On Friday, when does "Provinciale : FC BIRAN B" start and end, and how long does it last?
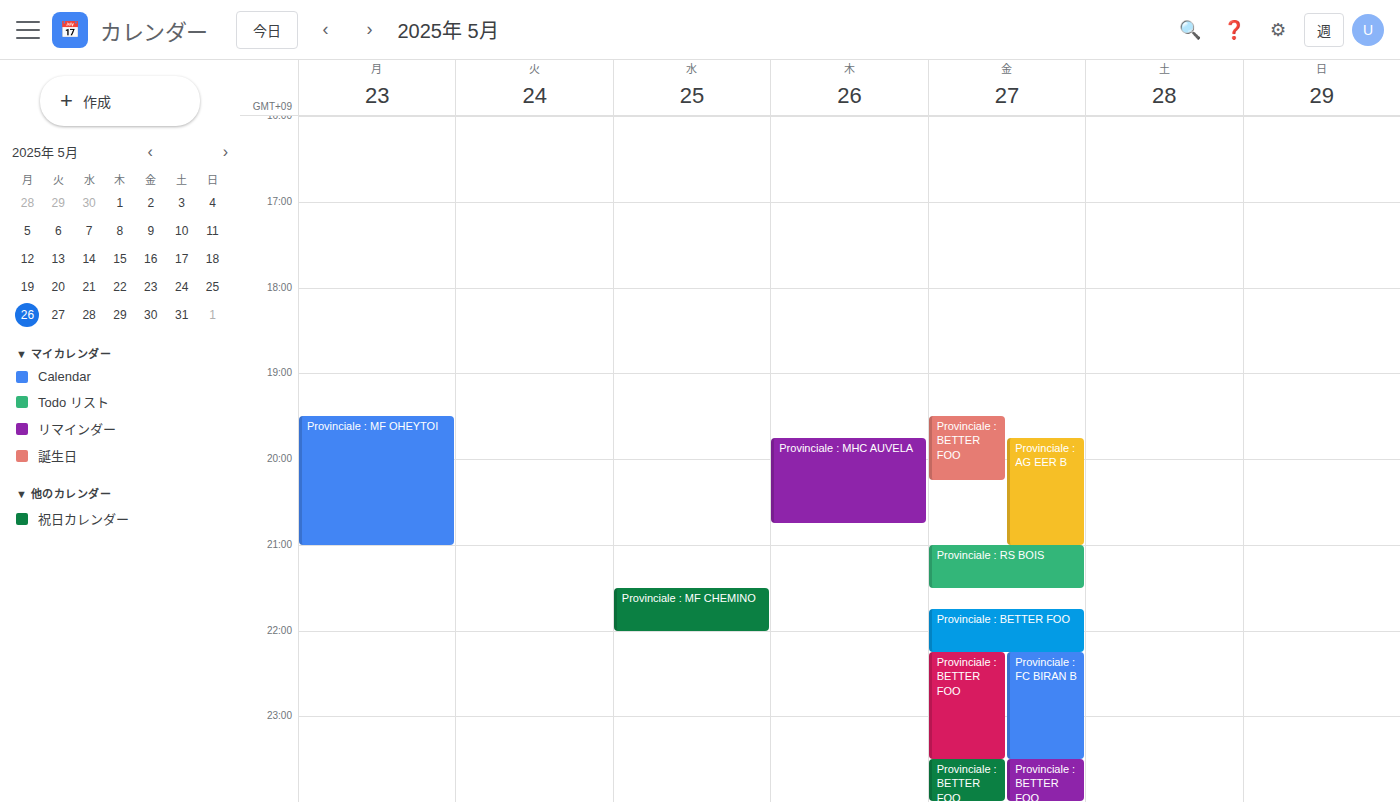
10:15 PM to 11:30 PM, 1 hour 15 minutes